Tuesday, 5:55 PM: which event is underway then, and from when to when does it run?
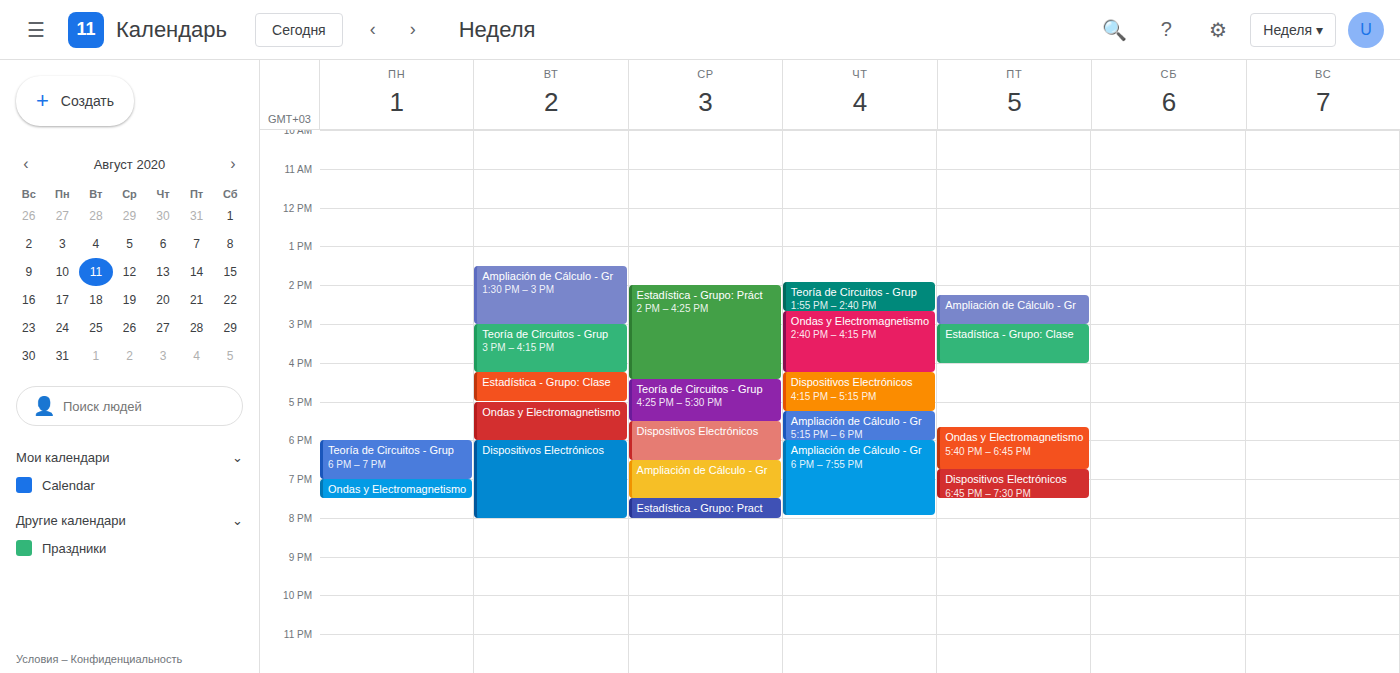
"Ondas y Electromagnetismo", 5:00 PM to 6:00 PM